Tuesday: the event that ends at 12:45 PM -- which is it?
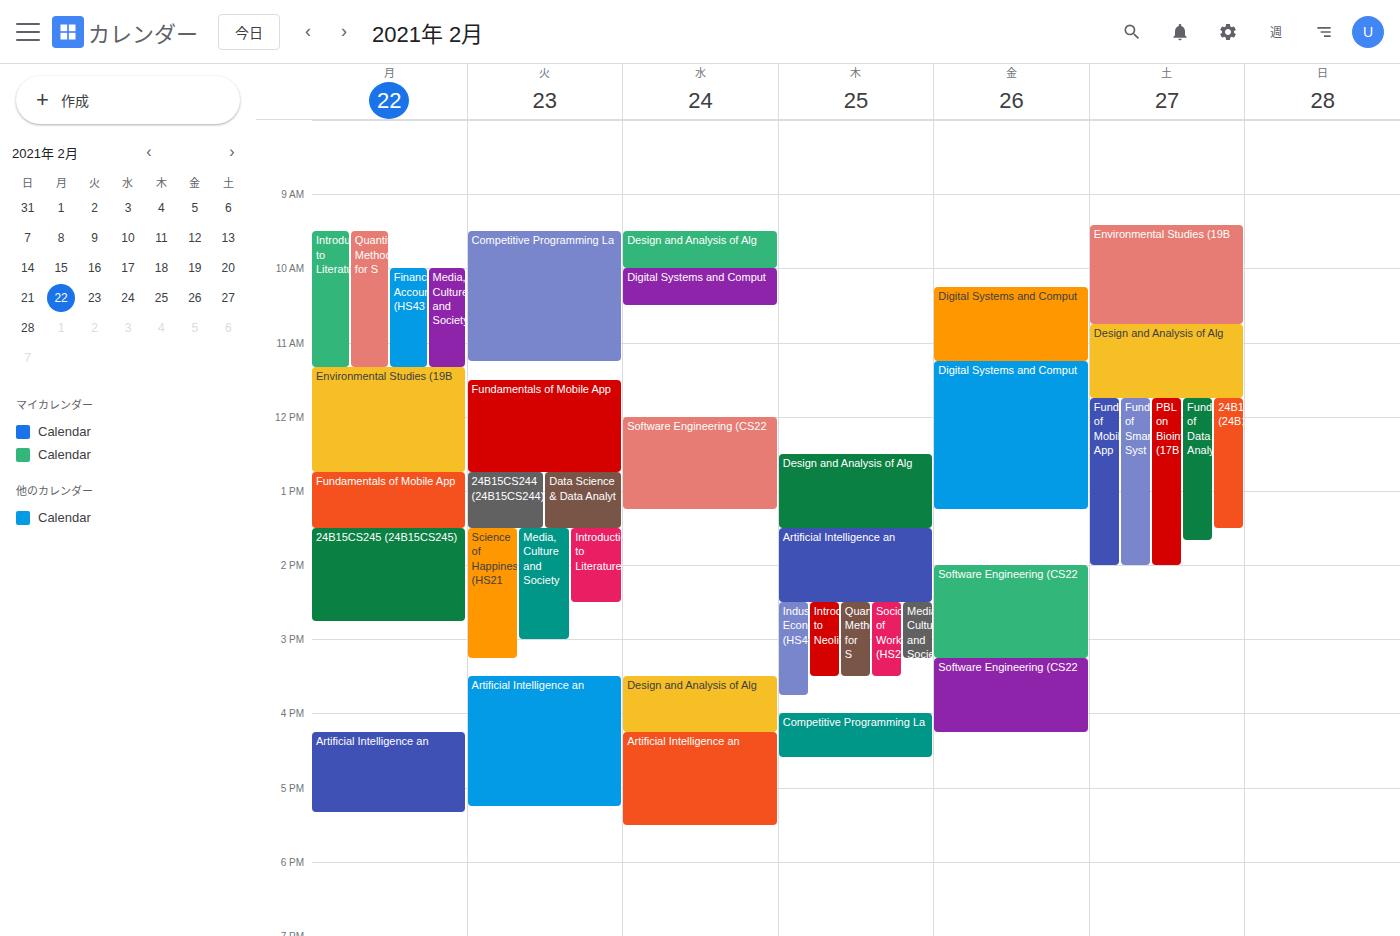
"Fundamentals of Mobile App"